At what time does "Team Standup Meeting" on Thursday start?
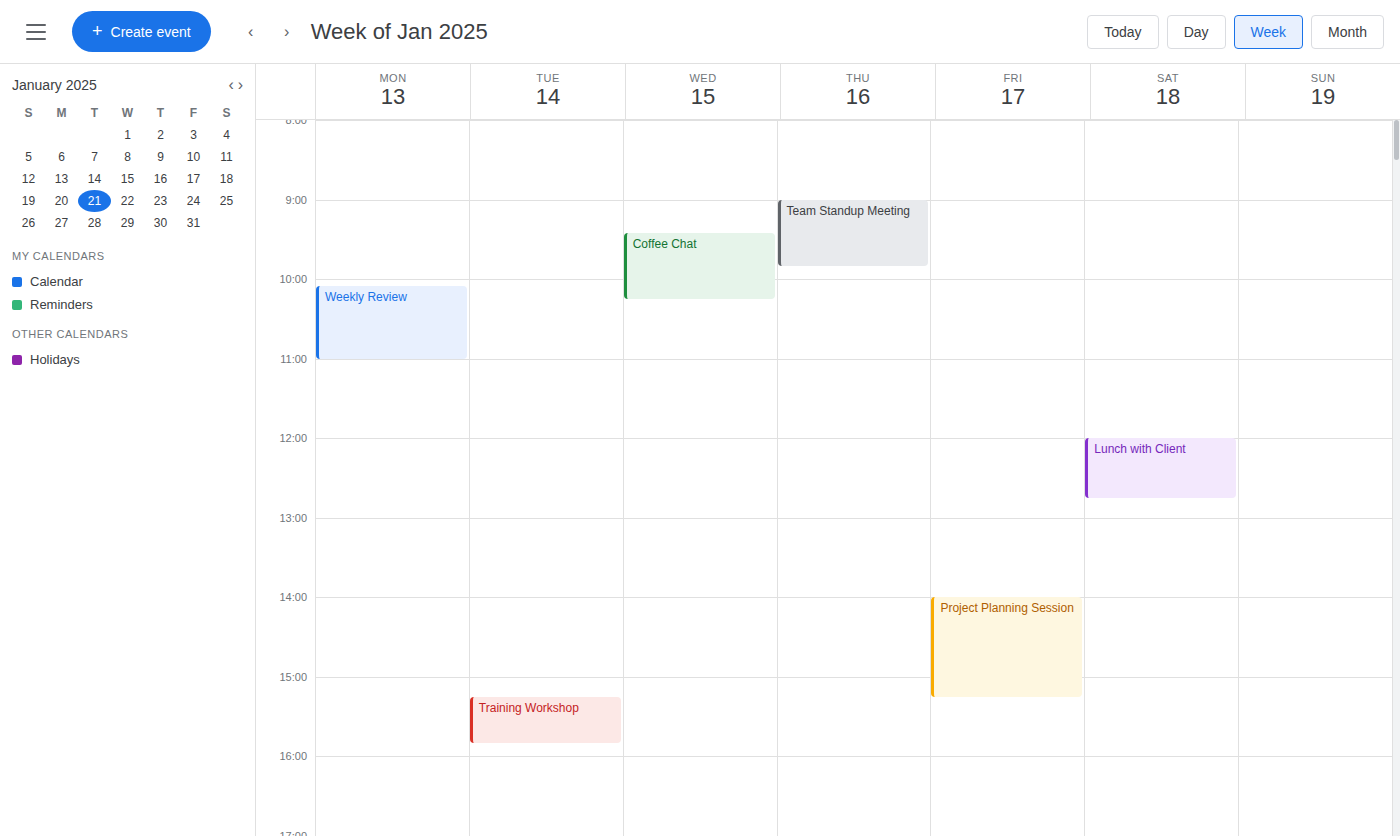
09:00